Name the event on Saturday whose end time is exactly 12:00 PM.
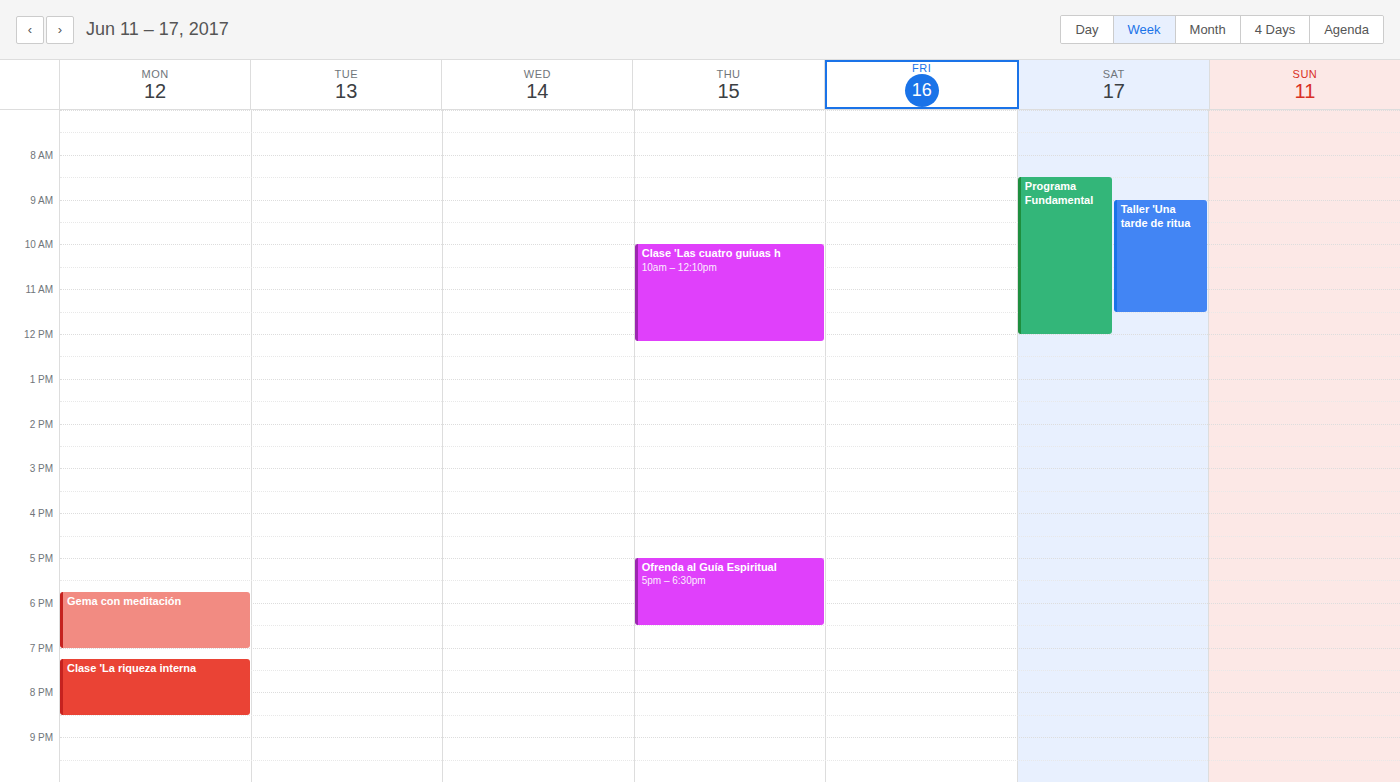
"Programa Fundamental"